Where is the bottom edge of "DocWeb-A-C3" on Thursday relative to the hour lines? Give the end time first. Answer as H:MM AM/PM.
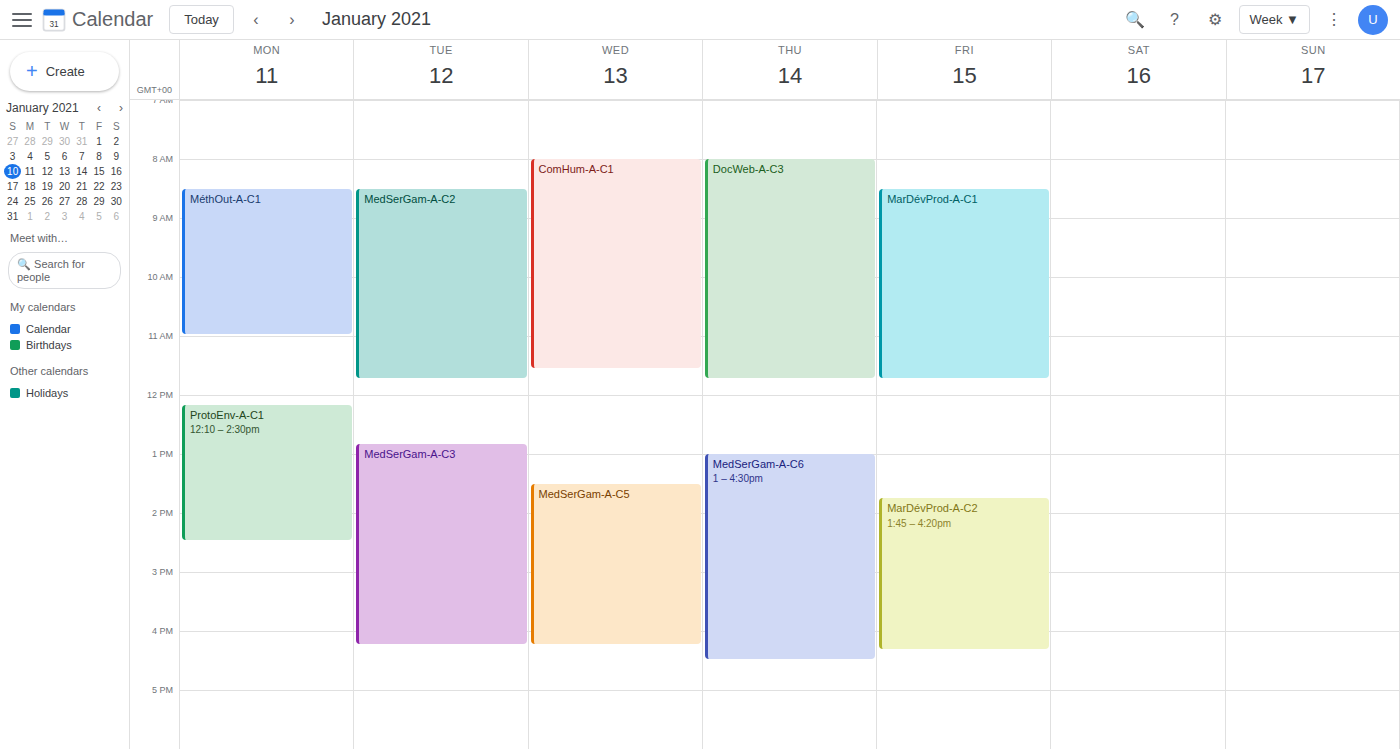
11:45 AM -- neither: three quarters of the way from the 11 AM line to the 12 PM line.